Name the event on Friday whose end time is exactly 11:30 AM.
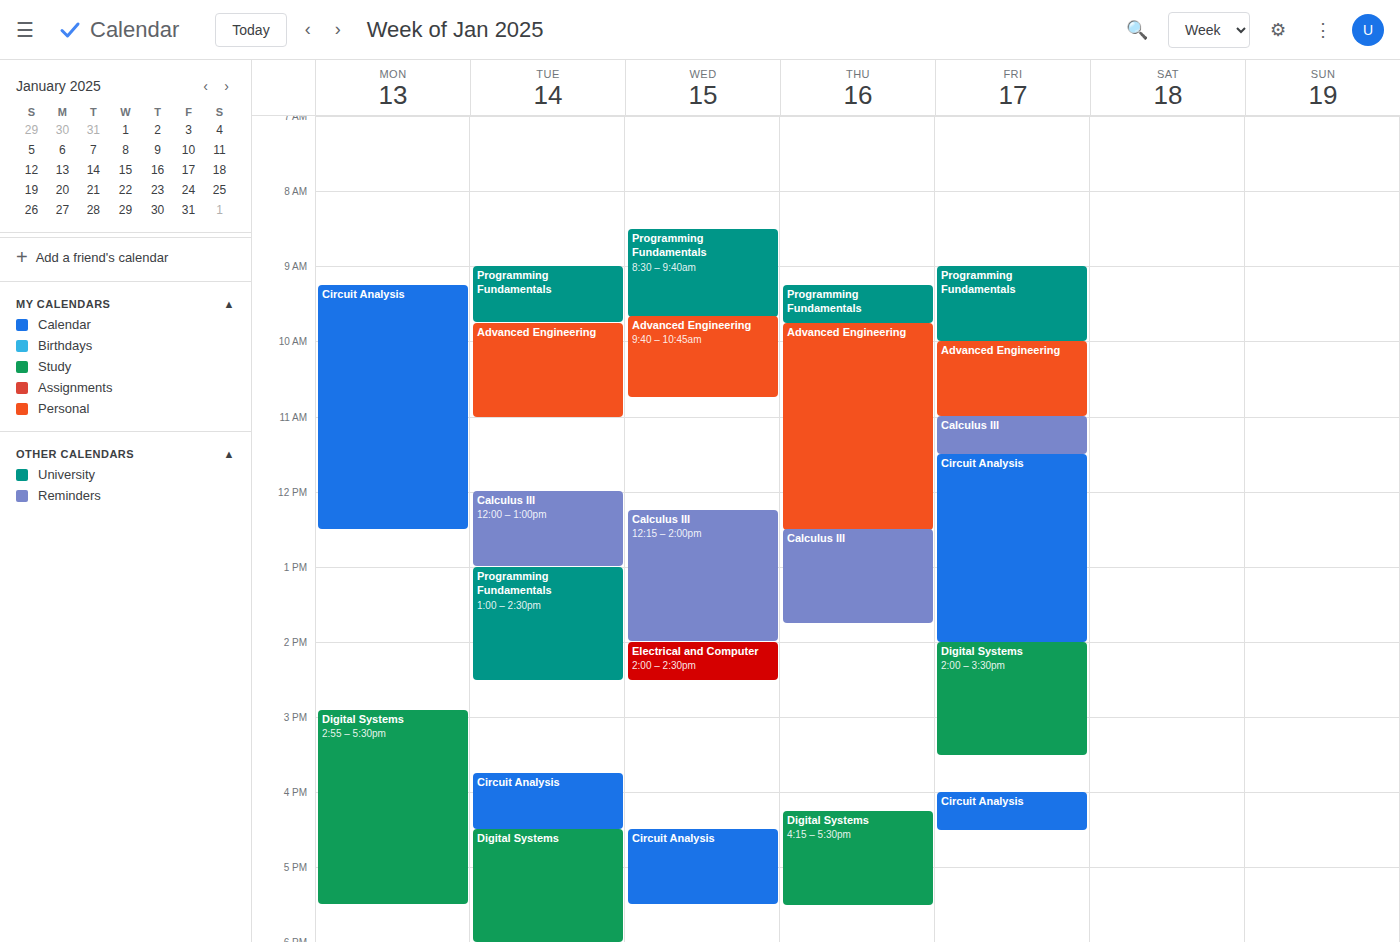
"Calculus III"